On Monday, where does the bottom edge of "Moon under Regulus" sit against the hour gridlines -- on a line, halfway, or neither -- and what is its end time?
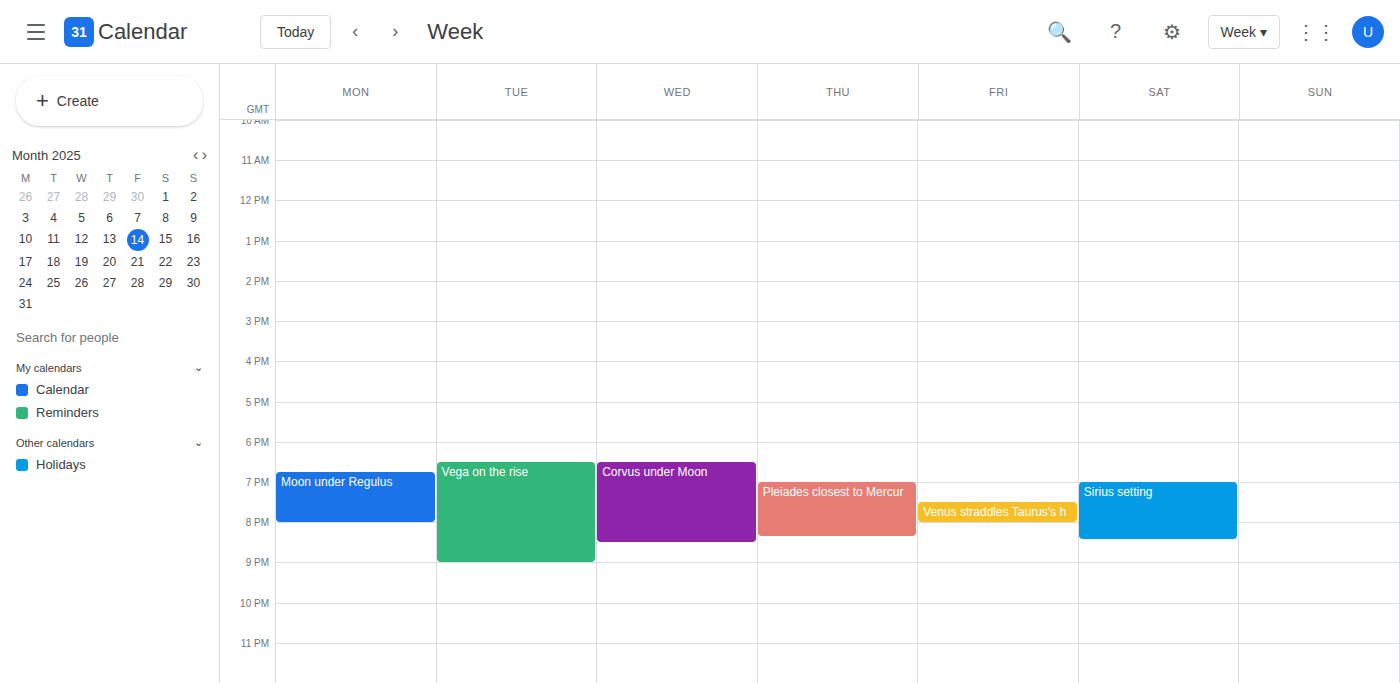
8:00 PM -- exactly on the 8 PM line.